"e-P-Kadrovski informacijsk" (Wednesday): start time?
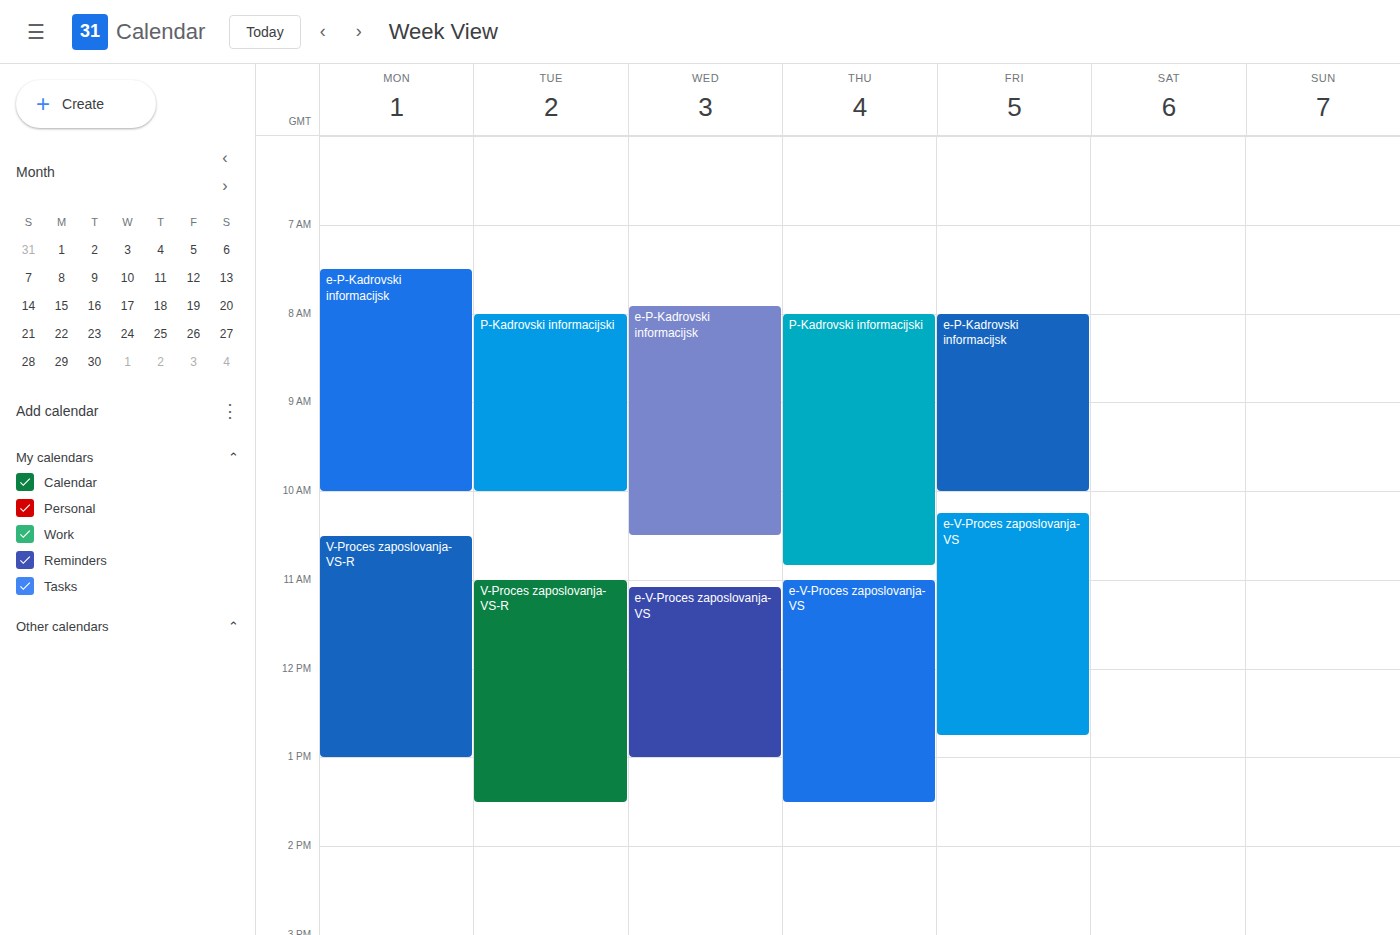
7:55 AM